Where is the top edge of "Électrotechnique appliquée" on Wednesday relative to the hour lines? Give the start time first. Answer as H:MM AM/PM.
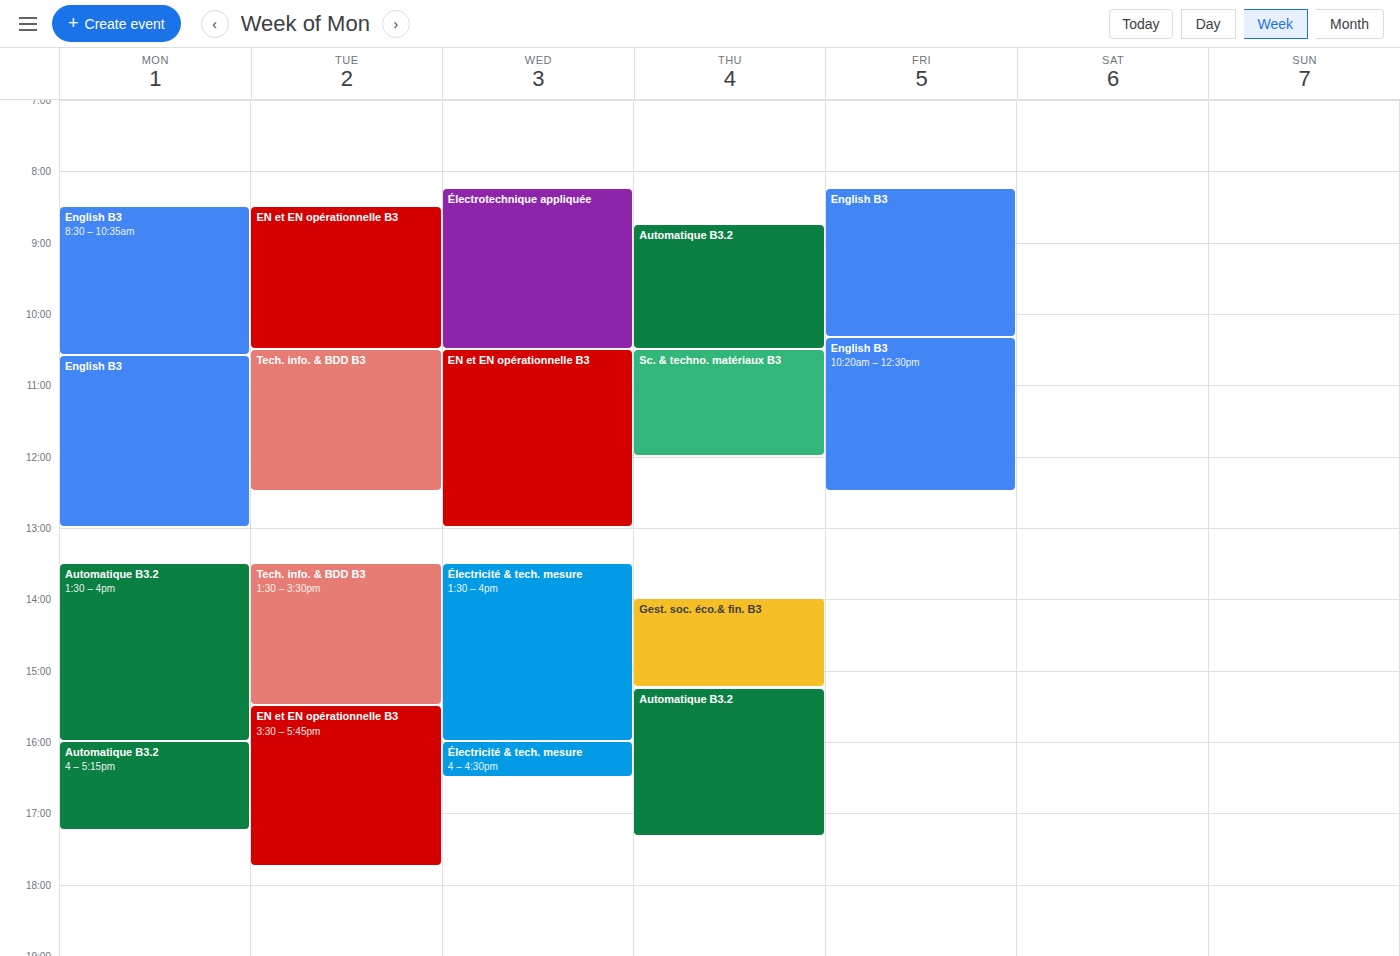
8:15 AM -- neither: a quarter of the way from the 8 AM line to the 9 AM line.